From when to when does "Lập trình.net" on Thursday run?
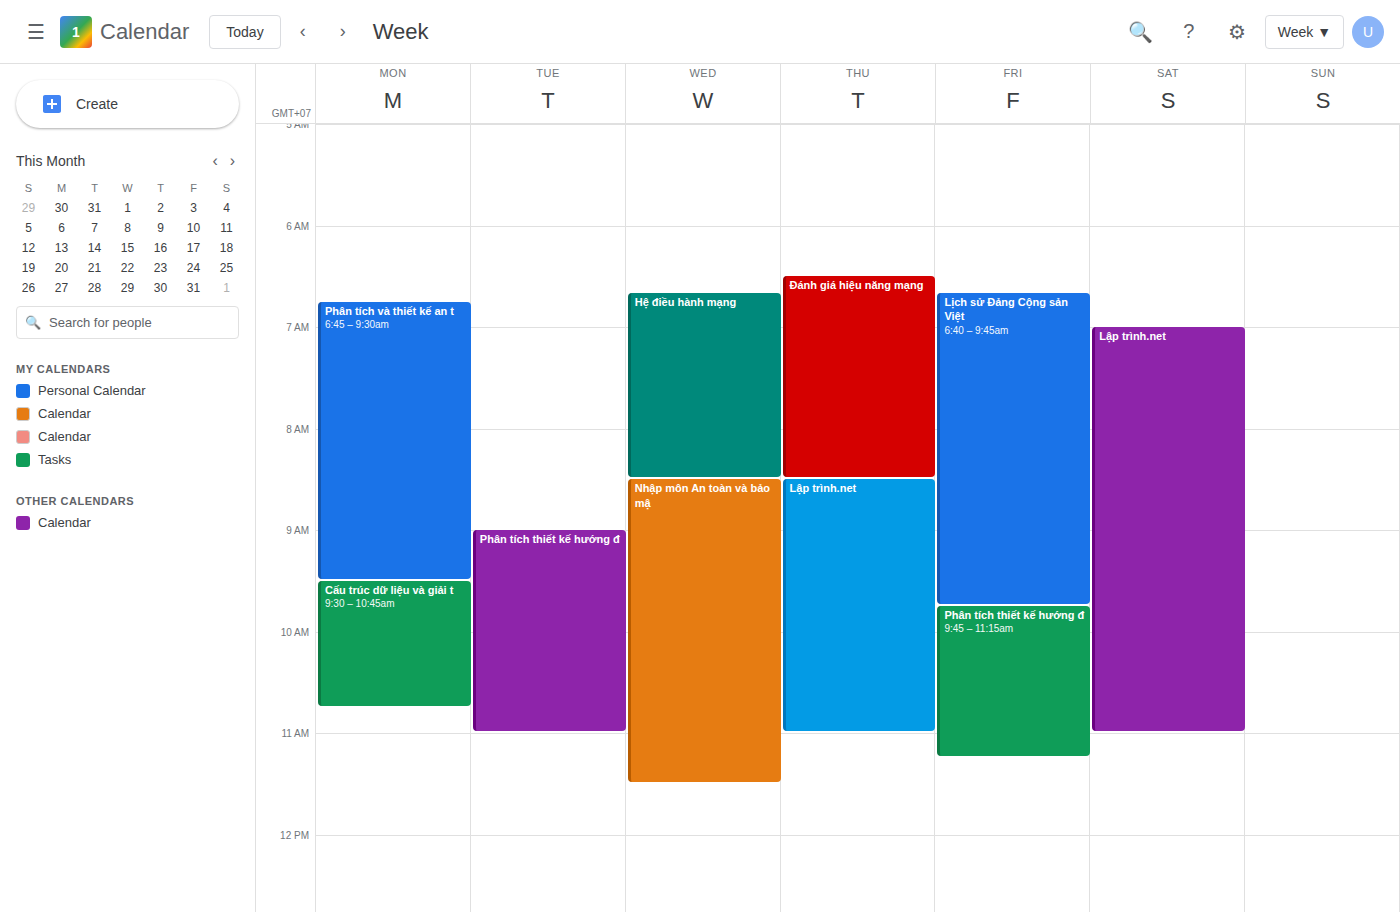
8:30 AM to 11:00 AM